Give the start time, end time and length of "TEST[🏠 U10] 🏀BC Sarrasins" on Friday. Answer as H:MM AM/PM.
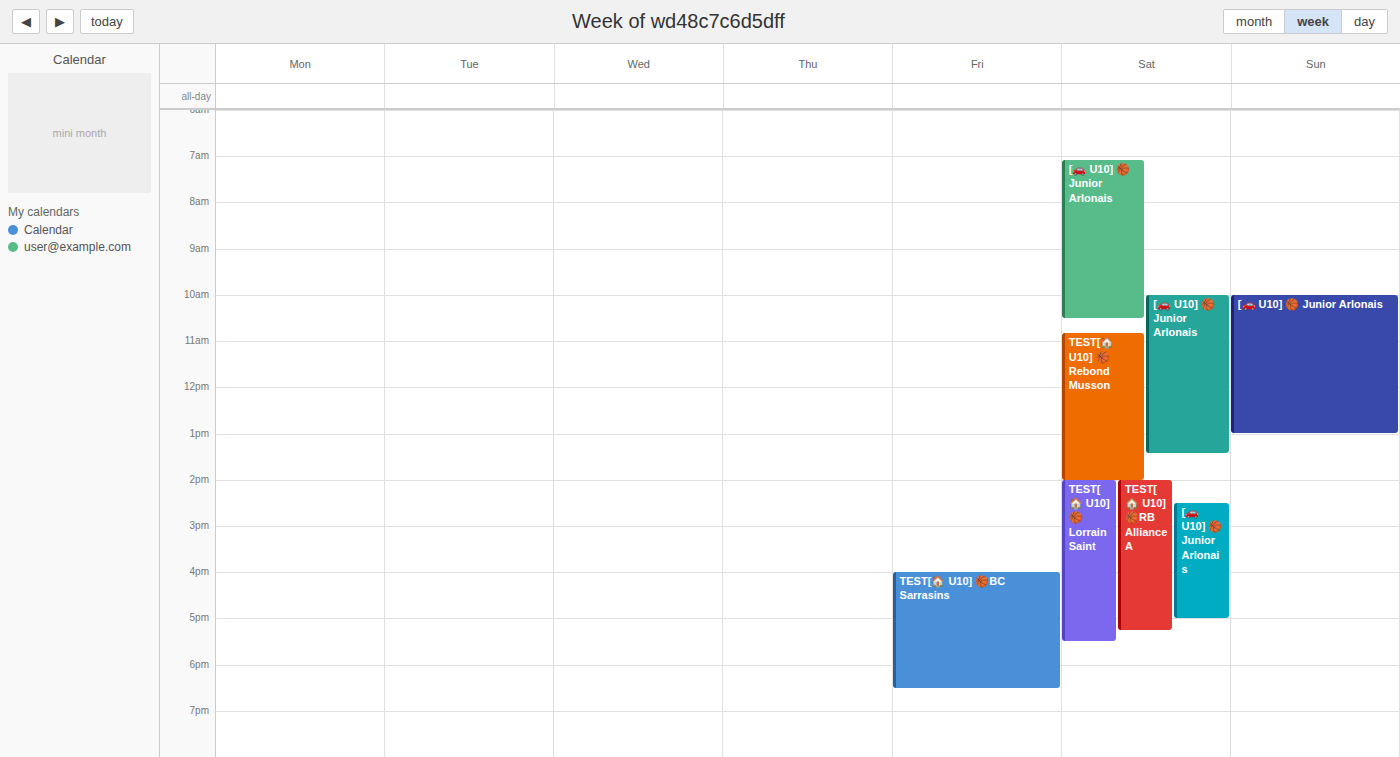
4:00 PM to 6:30 PM, 2 hours 30 minutes